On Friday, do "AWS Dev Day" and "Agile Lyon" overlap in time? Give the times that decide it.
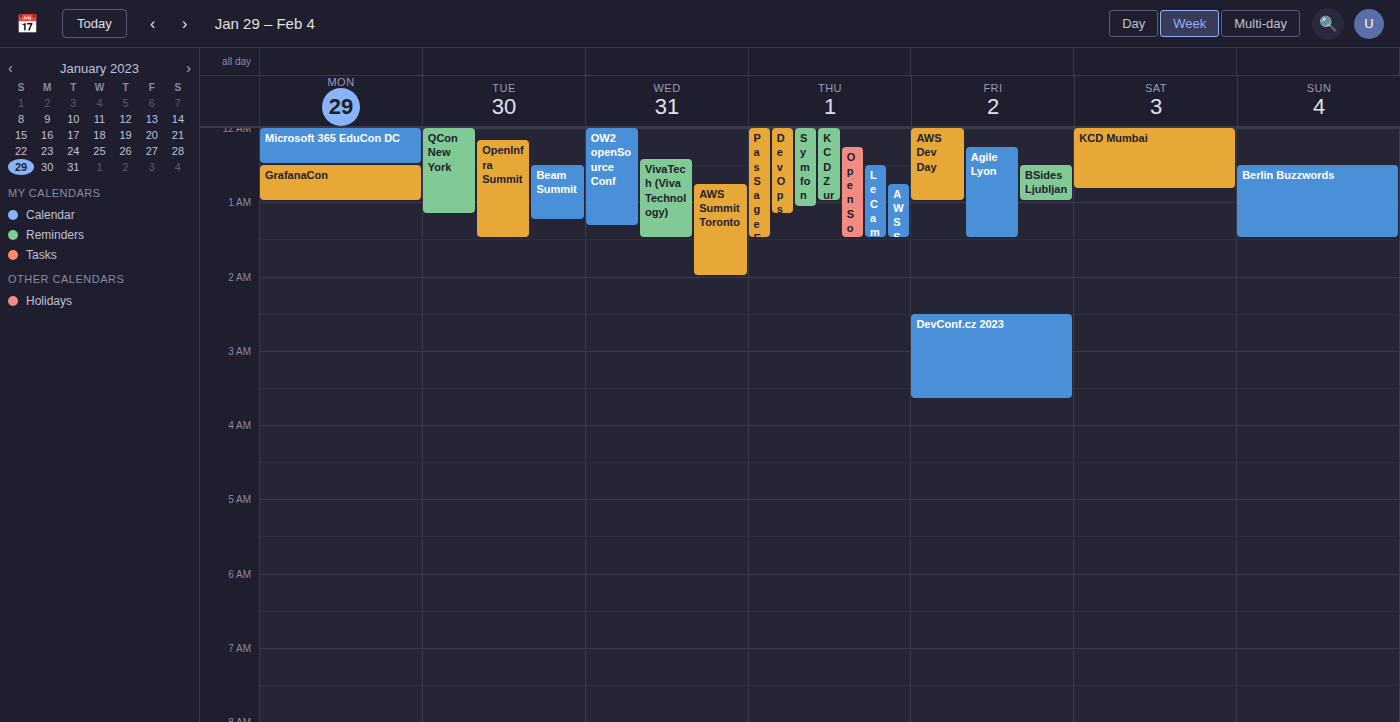
"Agile Lyon" starts at 12:15 AM, before "AWS Dev Day" ends at 1:00 AM -- they overlap.